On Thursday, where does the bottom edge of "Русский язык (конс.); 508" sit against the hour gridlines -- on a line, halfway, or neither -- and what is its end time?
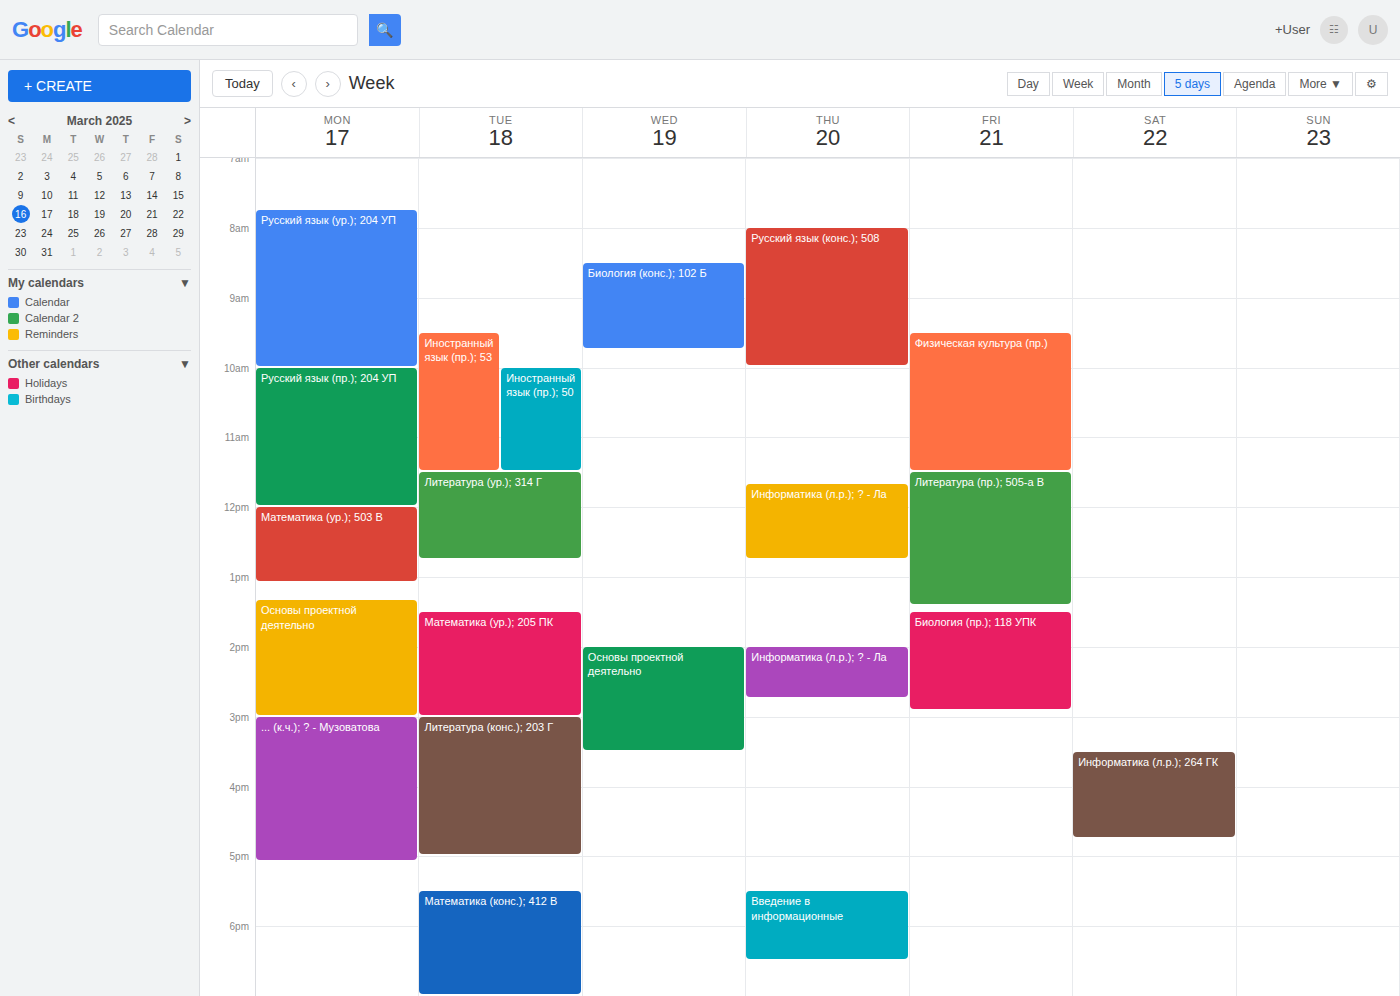
10:00 -- exactly on the 10:00 line.